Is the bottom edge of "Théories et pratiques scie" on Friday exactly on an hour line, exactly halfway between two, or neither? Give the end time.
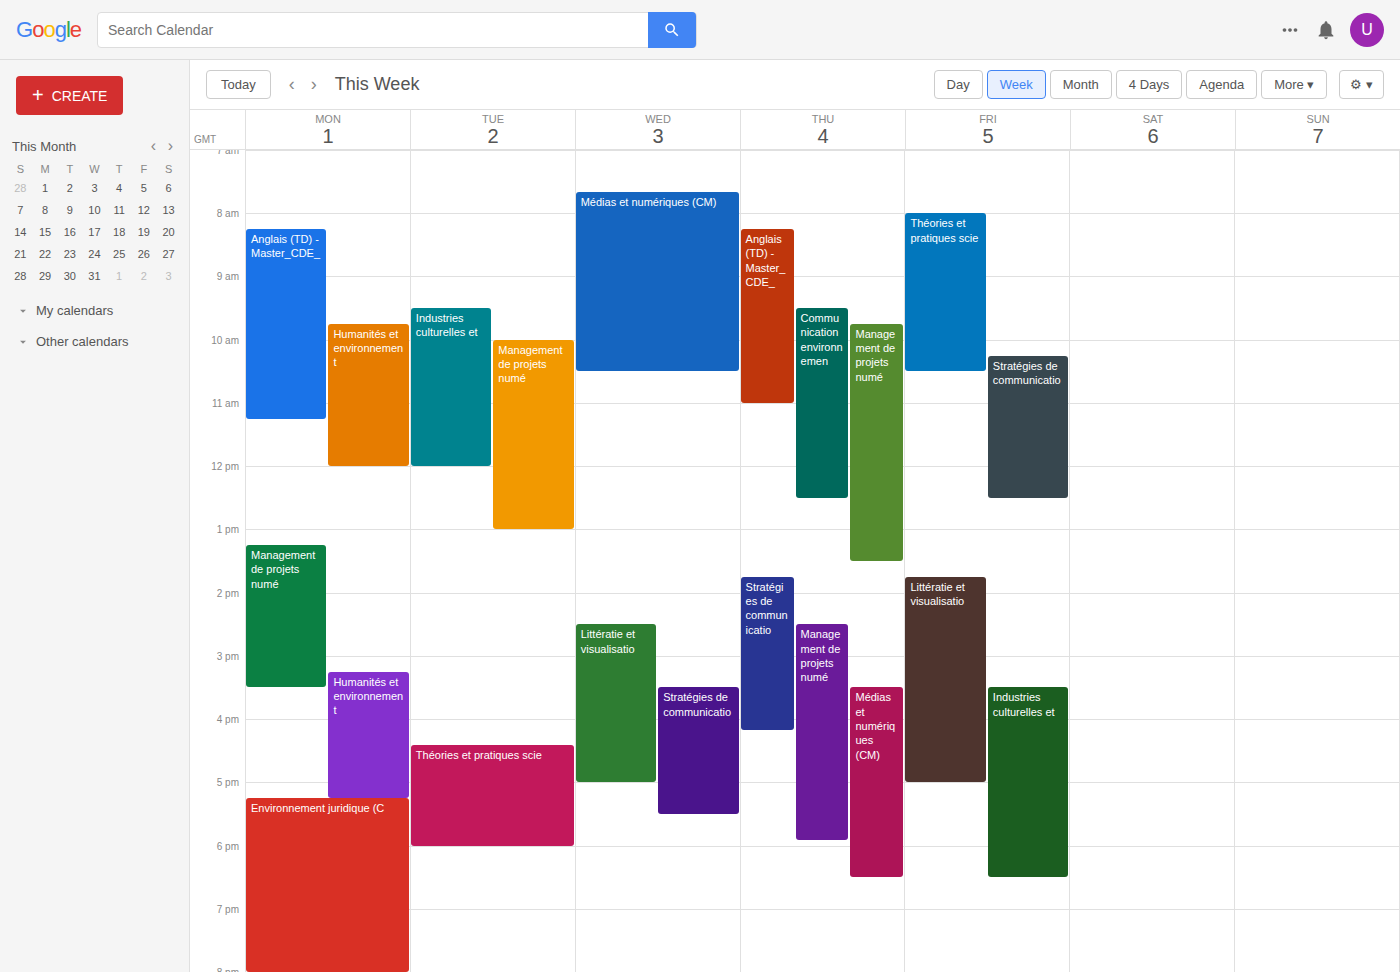
10:30 AM -- halfway between the 10 AM and 11 AM lines.